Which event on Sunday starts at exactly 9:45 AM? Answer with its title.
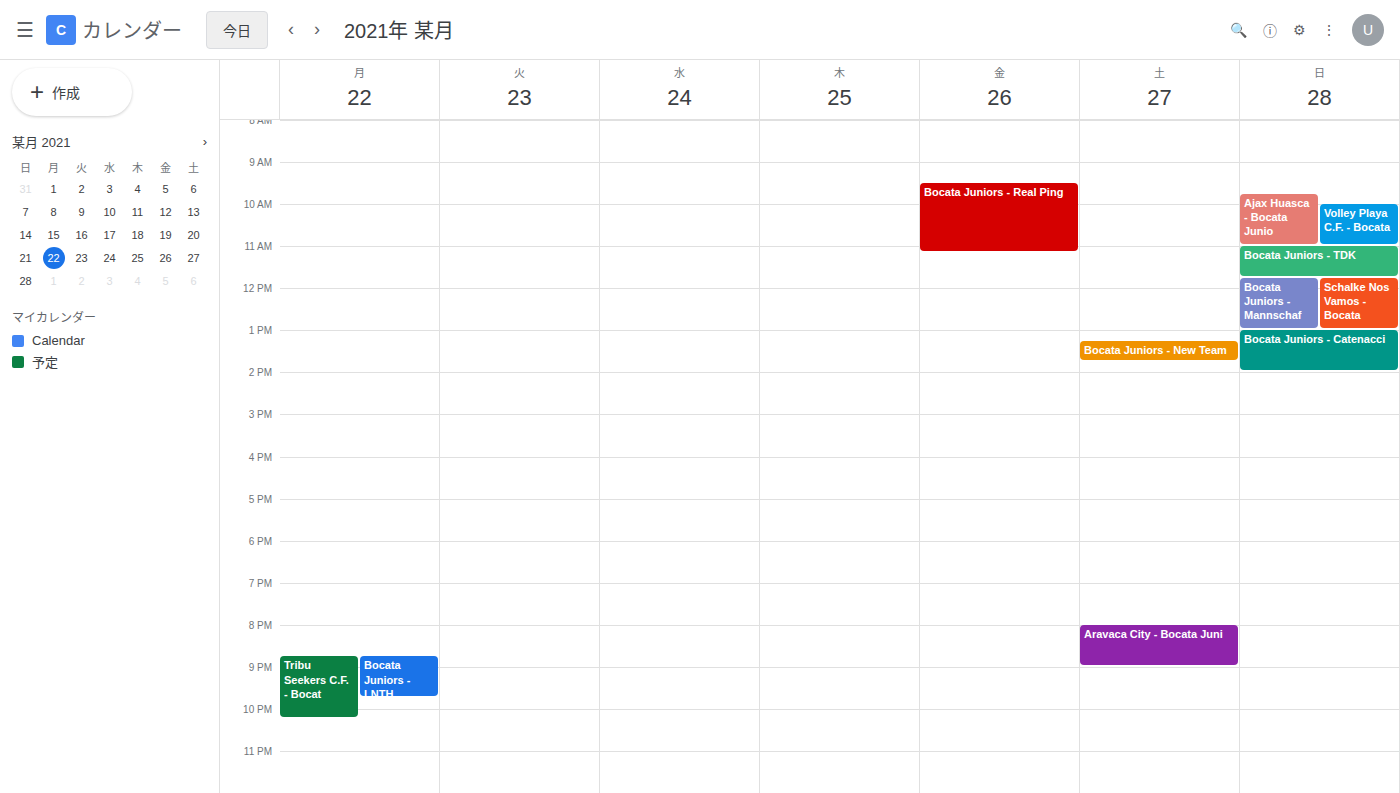
"Ajax Huasca - Bocata Junio"